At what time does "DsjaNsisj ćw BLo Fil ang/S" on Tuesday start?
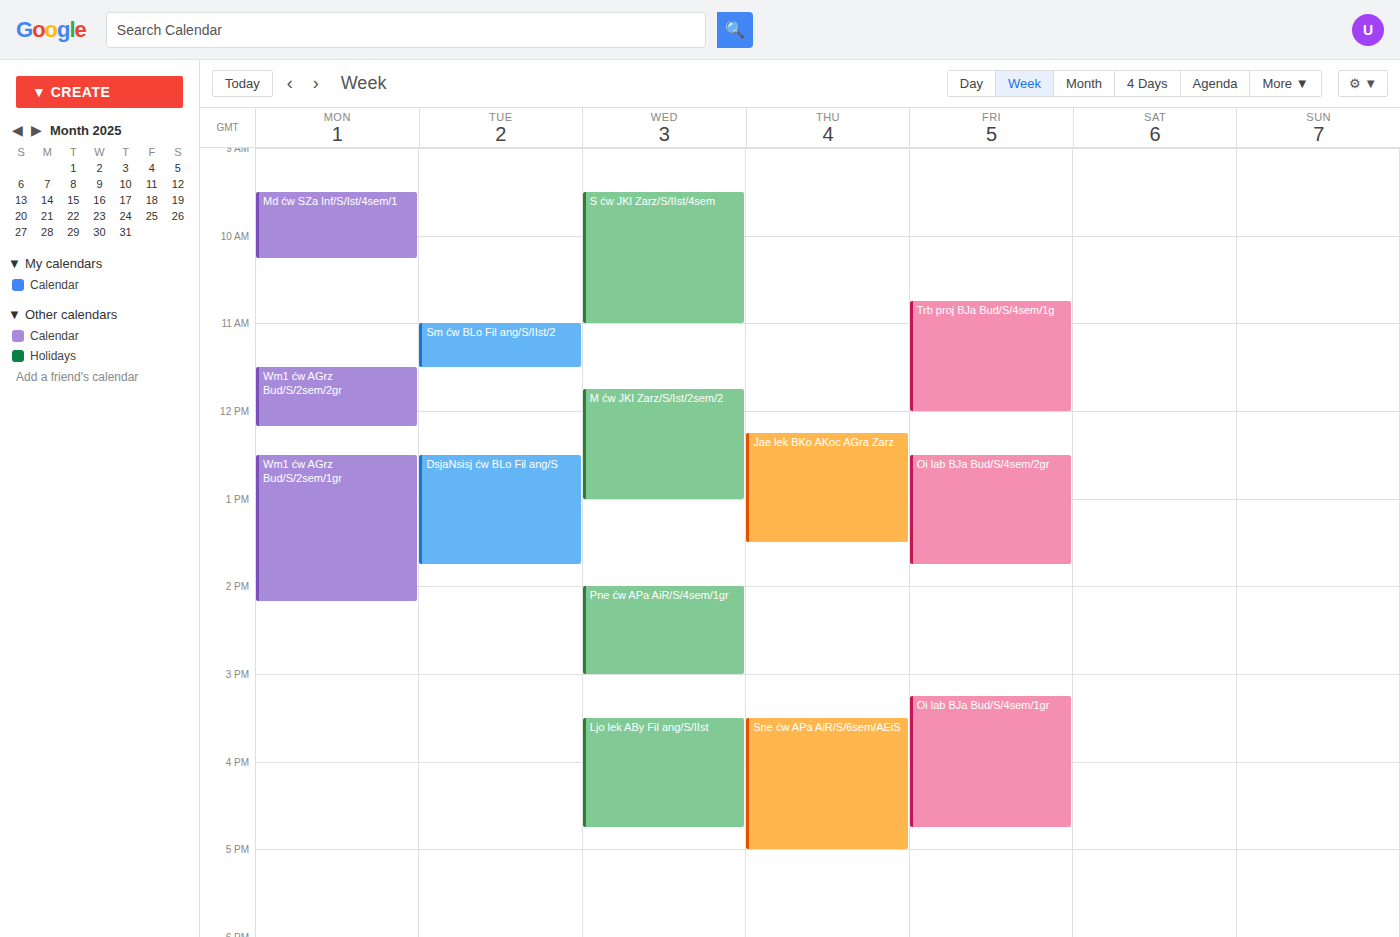
12:30 PM